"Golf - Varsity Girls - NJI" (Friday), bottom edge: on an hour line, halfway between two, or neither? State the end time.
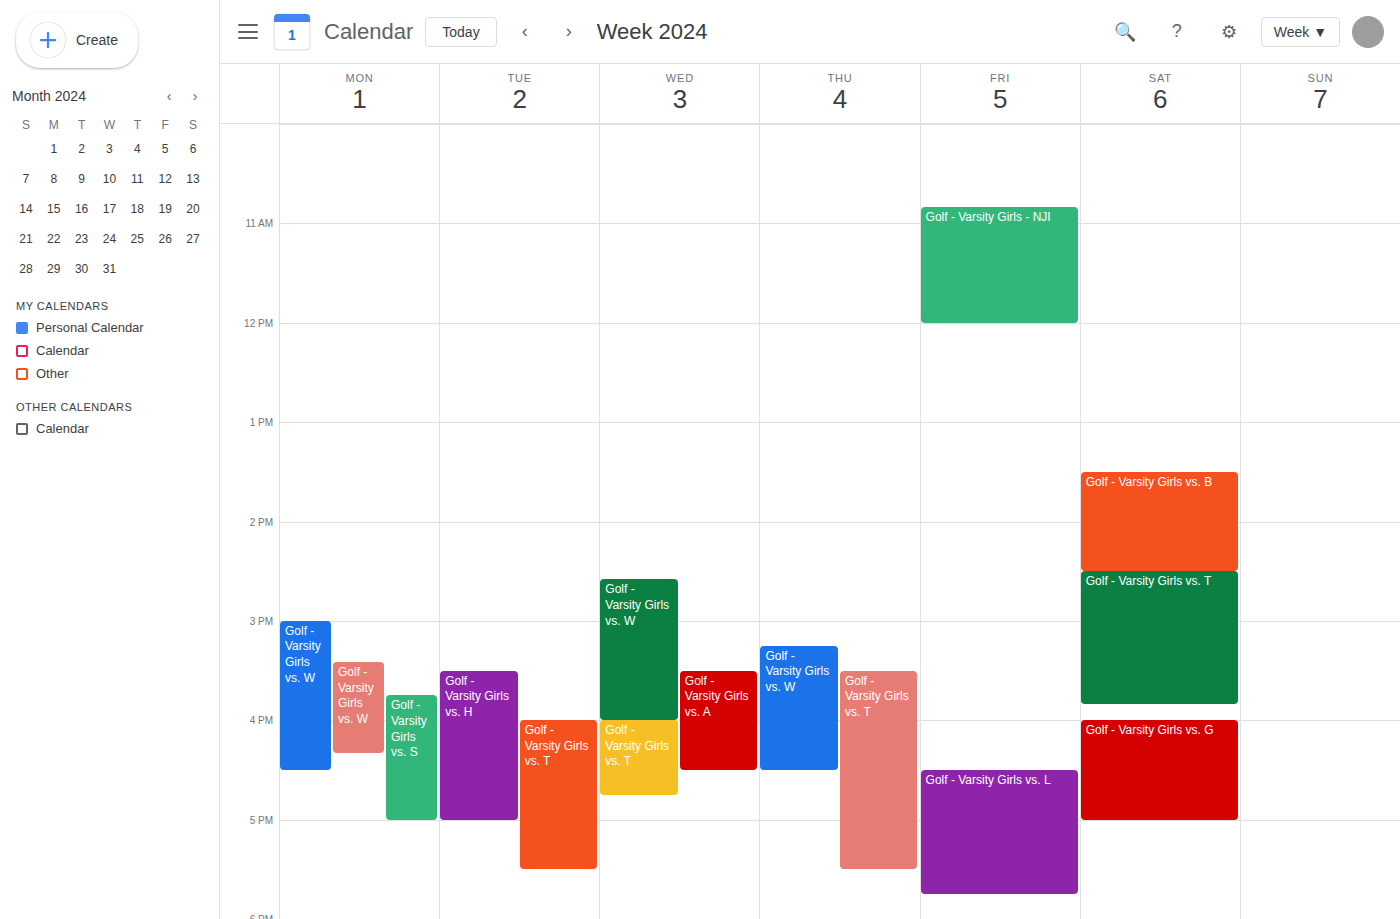
12:00 PM -- exactly on the 12 PM line.